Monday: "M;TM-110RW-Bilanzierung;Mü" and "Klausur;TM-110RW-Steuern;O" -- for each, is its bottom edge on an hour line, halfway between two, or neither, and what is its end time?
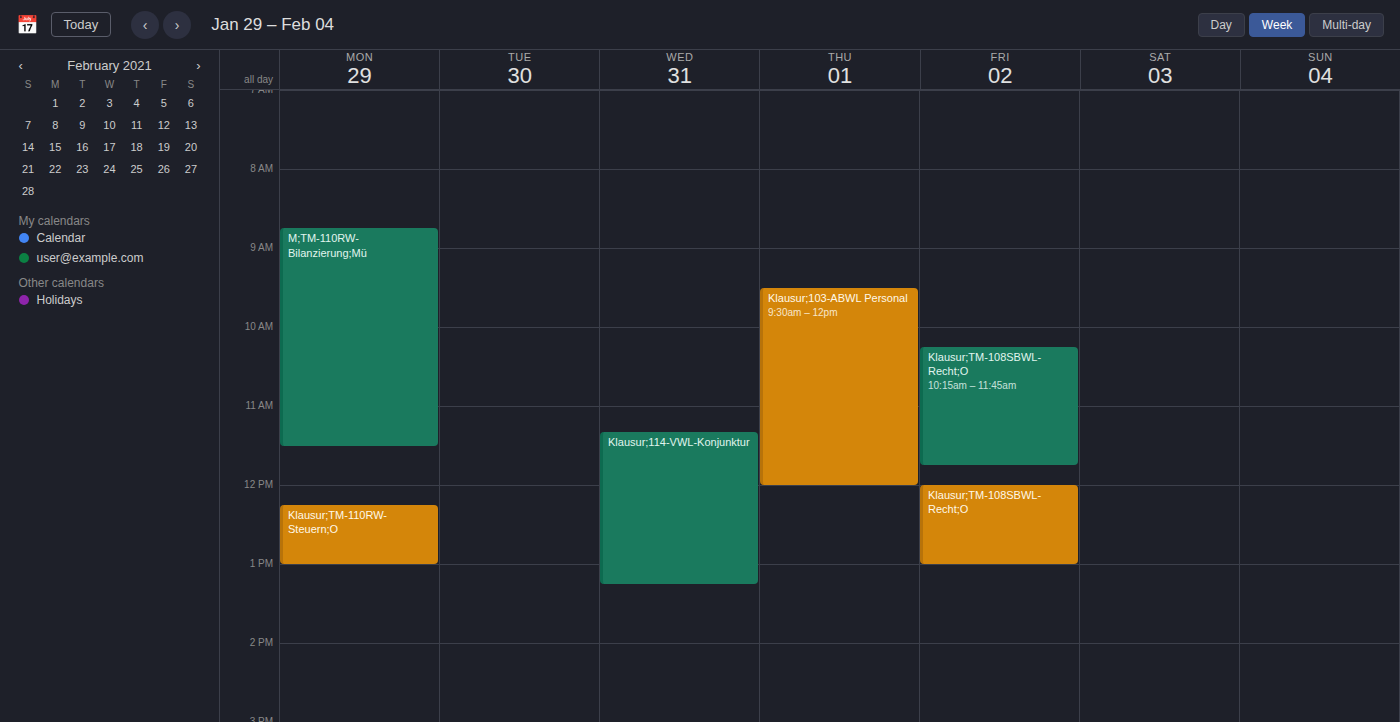
"M;TM-110RW-Bilanzierung;Mü": 11:30 AM, halfway between the 11 AM and 12 PM lines. "Klausur;TM-110RW-Steuern;O": 1:00 PM, exactly on the 1 PM line.